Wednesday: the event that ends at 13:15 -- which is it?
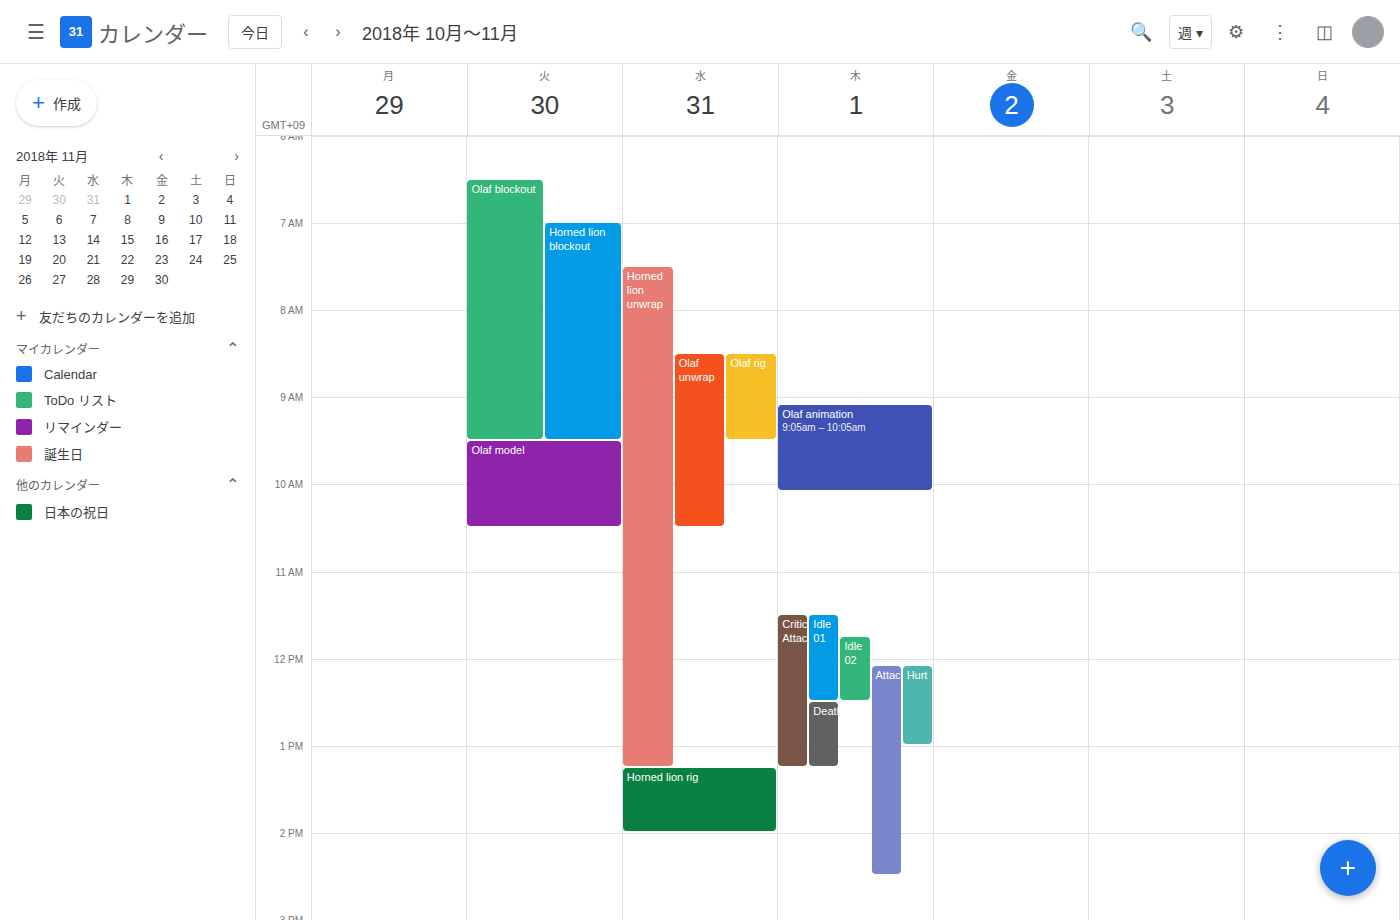
"Horned lion unwrap"